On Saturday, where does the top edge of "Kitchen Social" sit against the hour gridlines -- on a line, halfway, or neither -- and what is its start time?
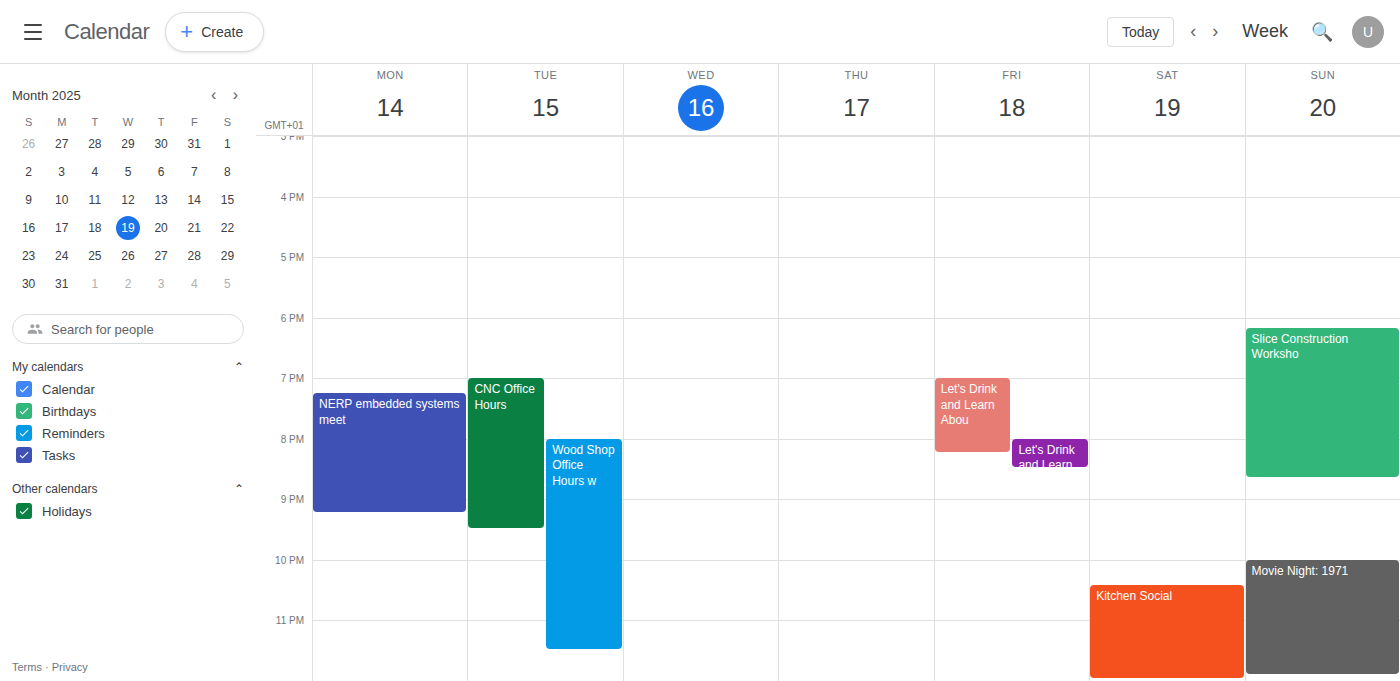
10:25 PM -- neither: 25 minutes below the 10 PM line and 35 minutes above the 11 PM line.